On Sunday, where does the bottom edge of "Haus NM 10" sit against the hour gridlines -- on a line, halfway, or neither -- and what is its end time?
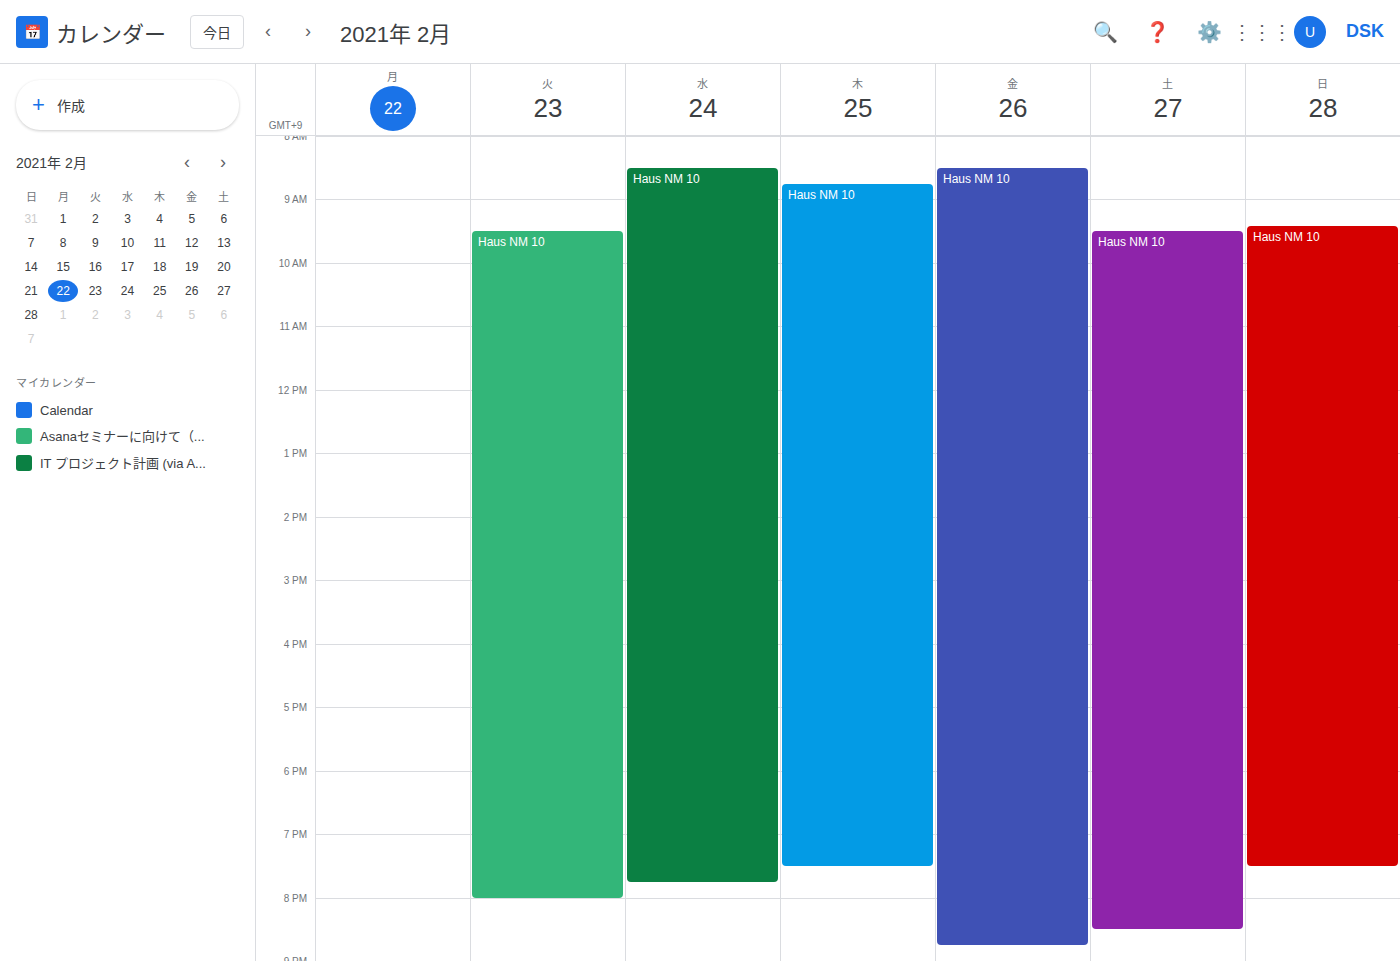
7:30 PM -- halfway between the 7 PM and 8 PM lines.